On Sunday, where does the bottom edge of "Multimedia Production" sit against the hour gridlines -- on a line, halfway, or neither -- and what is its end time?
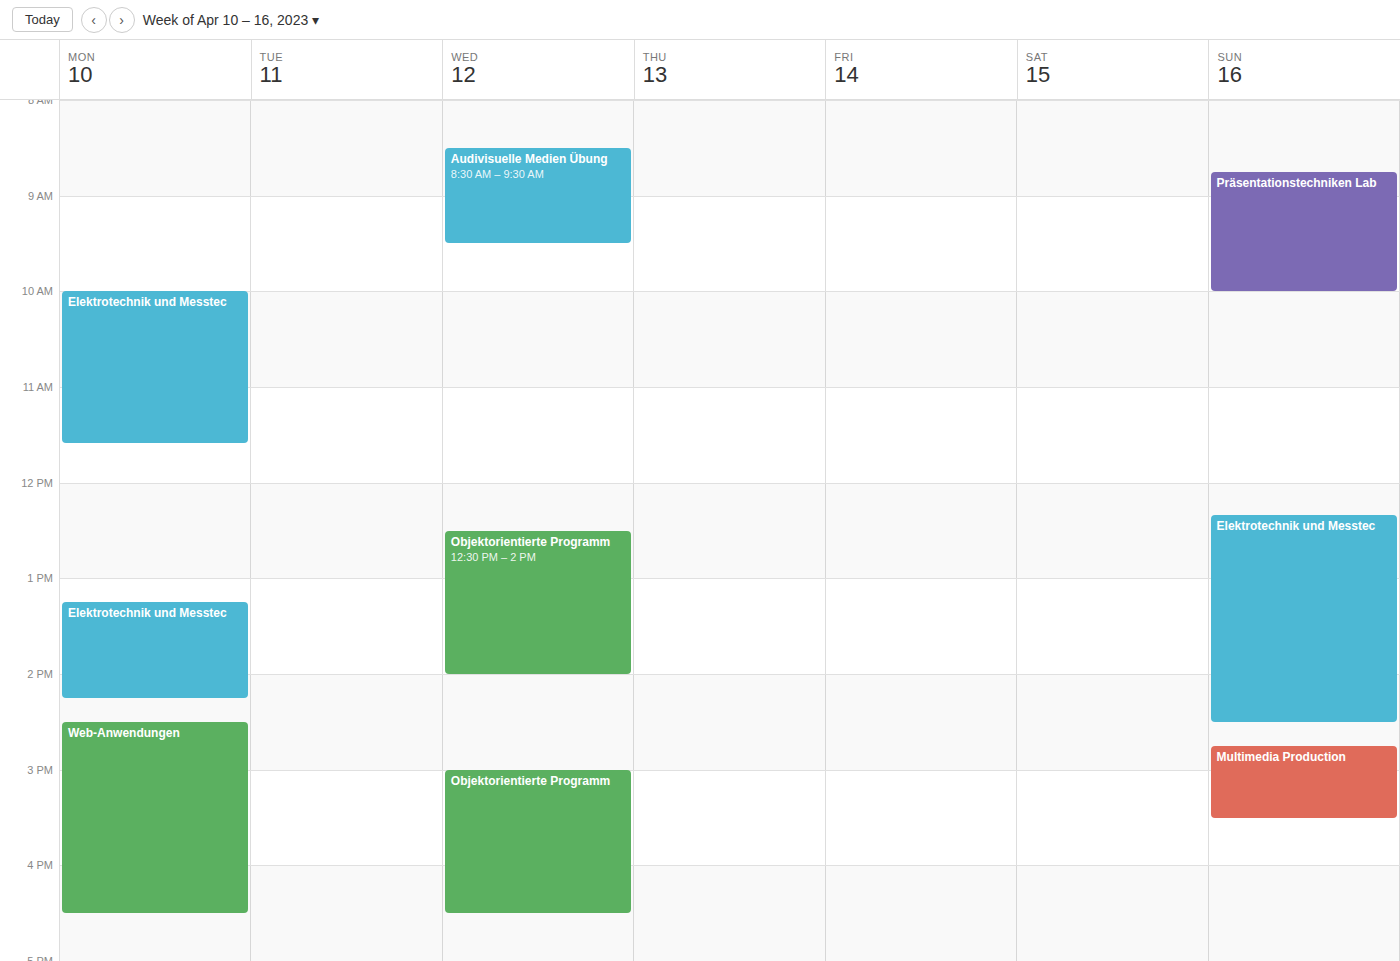
3:30 PM -- halfway between the 3 PM and 4 PM lines.